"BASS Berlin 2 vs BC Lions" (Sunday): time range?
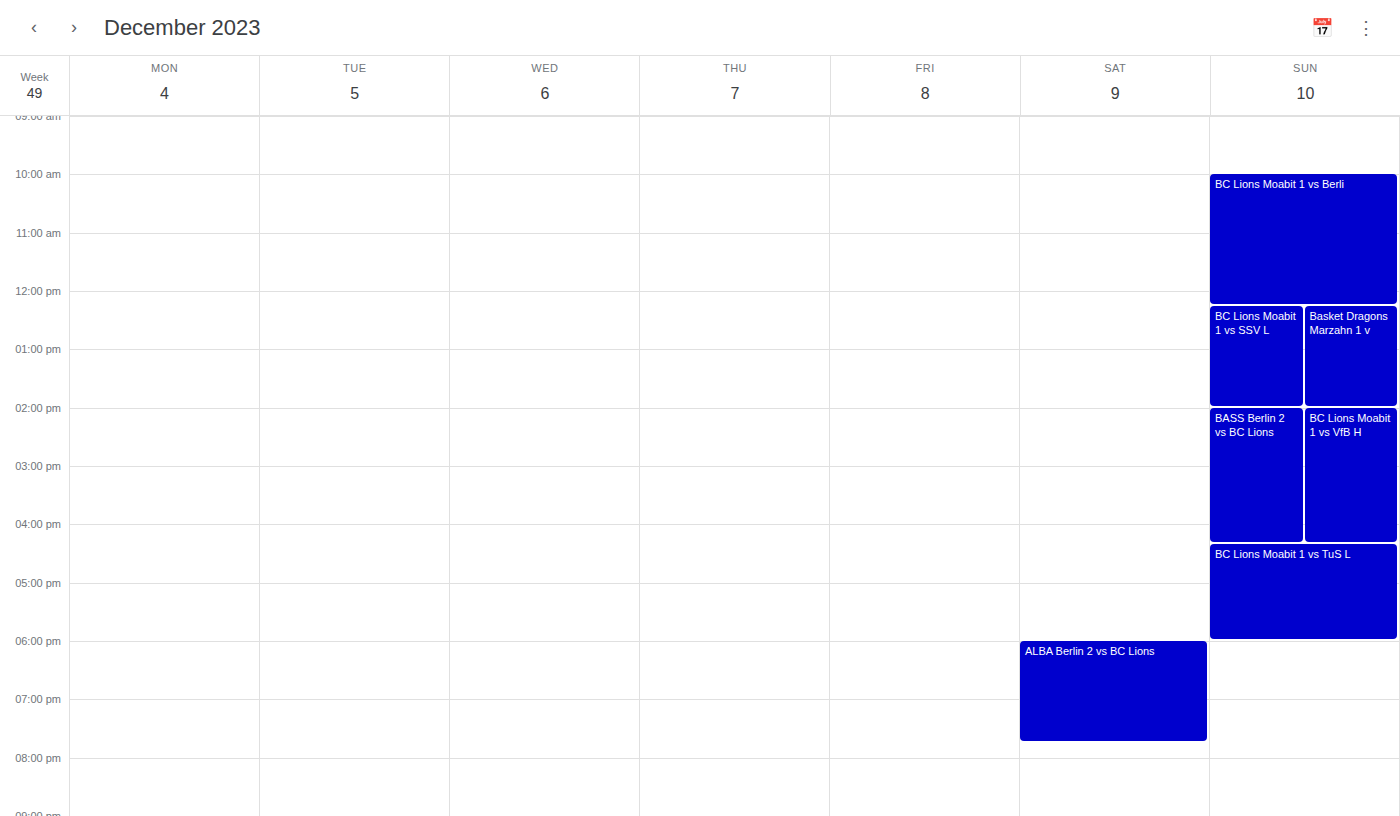
2:00 PM to 4:20 PM